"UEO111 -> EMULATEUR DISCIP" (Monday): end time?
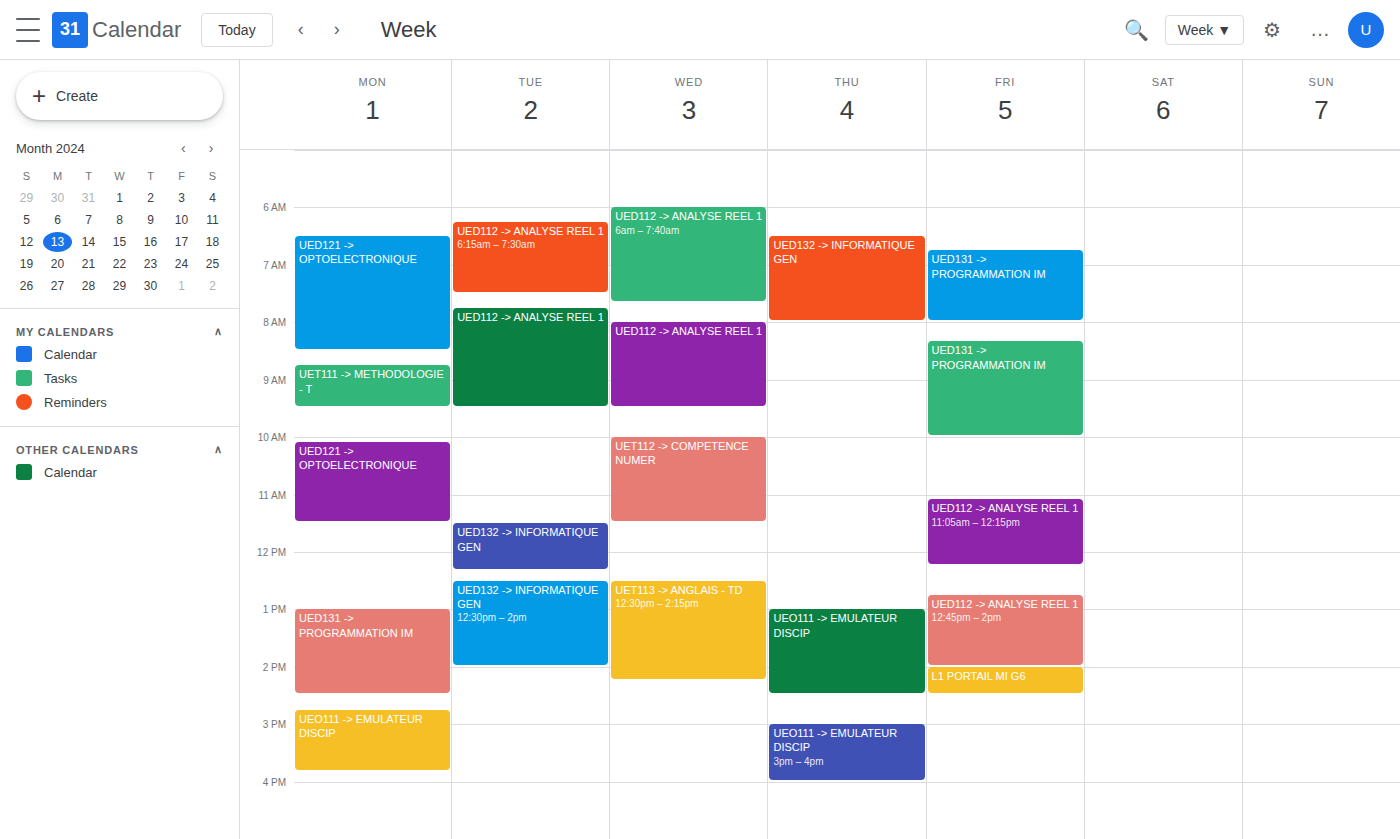
15:50